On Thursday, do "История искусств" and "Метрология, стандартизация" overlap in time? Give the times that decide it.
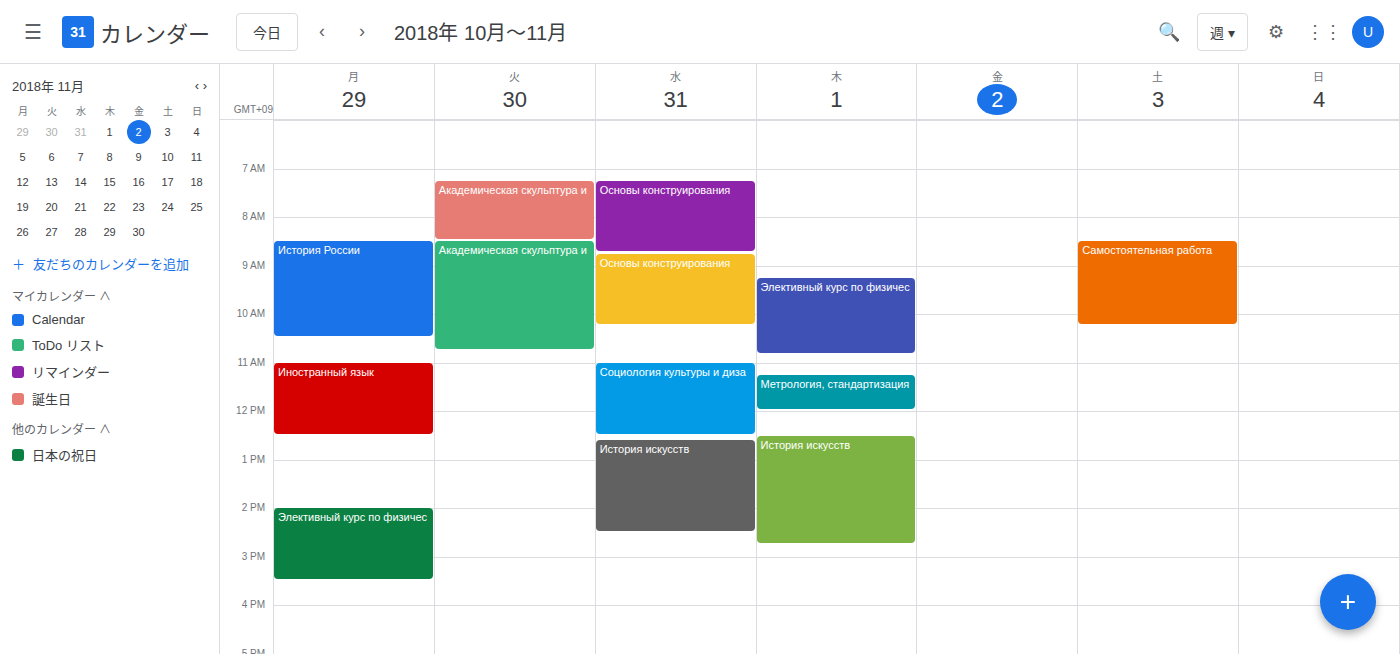
"Метрология, стандартизация" ends at 12:00 PM and "История искусств" starts at 12:30 PM -- no overlap.